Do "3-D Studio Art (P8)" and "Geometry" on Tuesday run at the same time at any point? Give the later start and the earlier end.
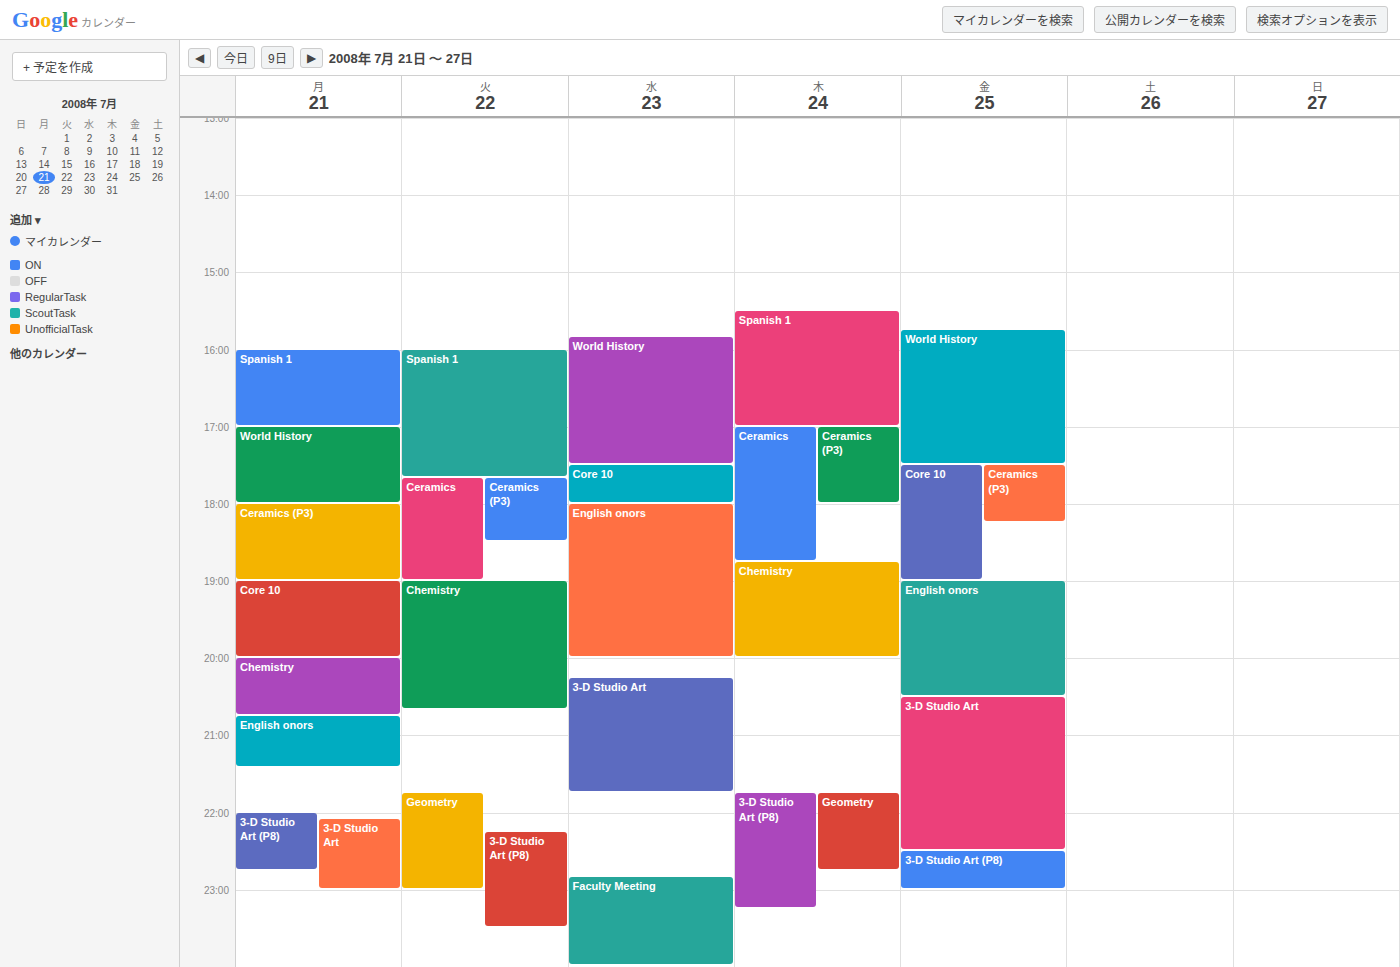
"3-D Studio Art (P8)" starts at 10:15 PM, before "Geometry" ends at 11:00 PM -- they overlap.